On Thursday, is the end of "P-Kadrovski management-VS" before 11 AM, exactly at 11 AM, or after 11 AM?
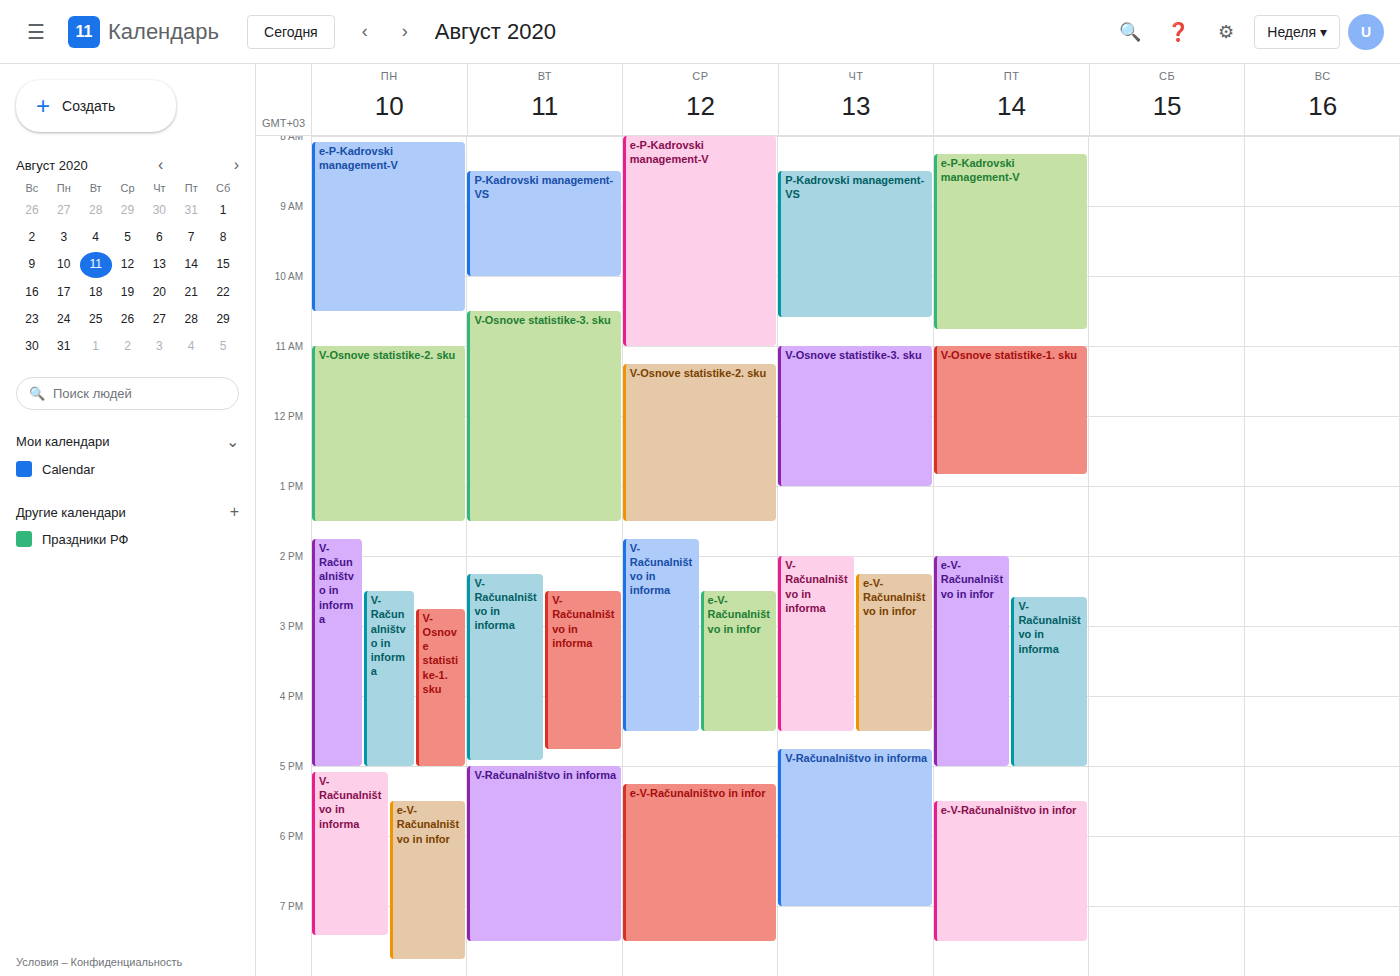
10:35 AM -- before 11 AM, 25 minutes above the 11 AM line.